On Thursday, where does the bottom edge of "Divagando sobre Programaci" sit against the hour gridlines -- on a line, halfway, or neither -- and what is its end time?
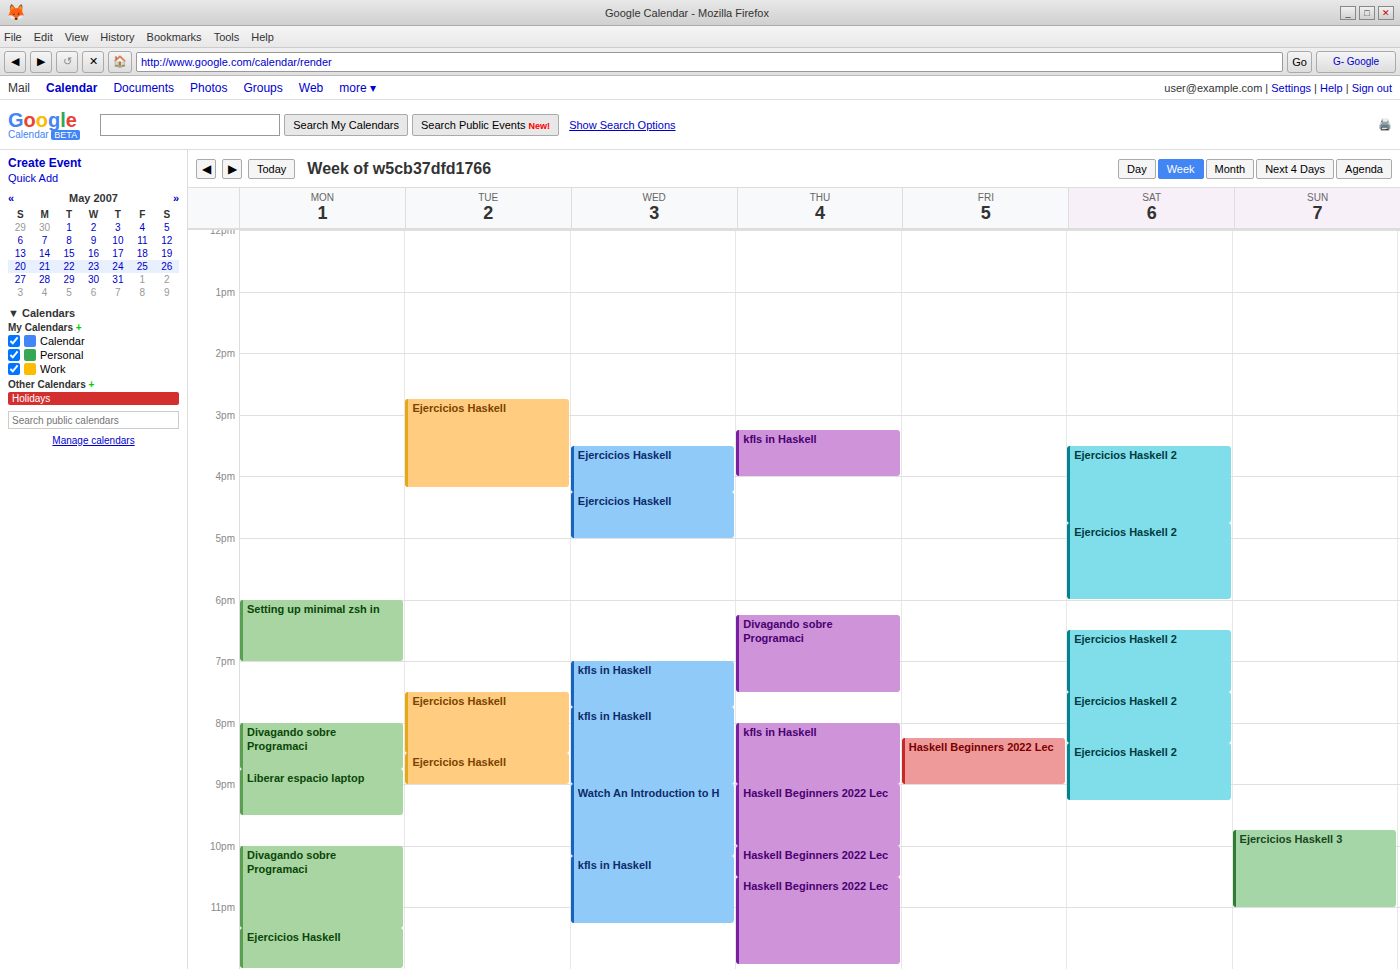
7:30 PM -- halfway between the 7 PM and 8 PM lines.